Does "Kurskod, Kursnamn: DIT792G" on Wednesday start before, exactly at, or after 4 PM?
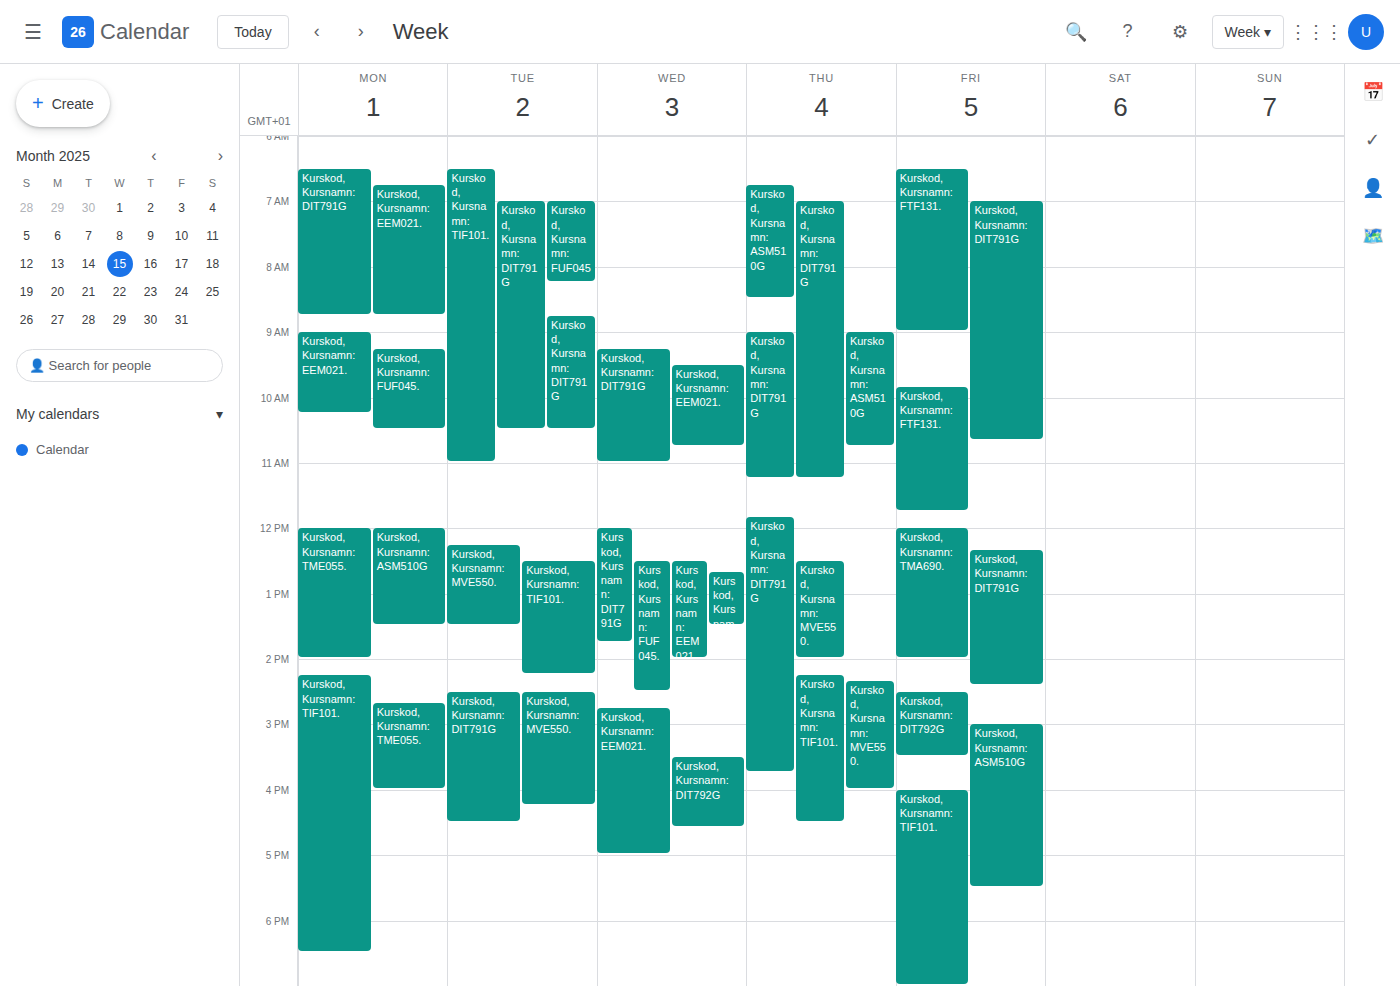
3:30 PM -- before 4 PM, 30 minutes above the 4 PM line.